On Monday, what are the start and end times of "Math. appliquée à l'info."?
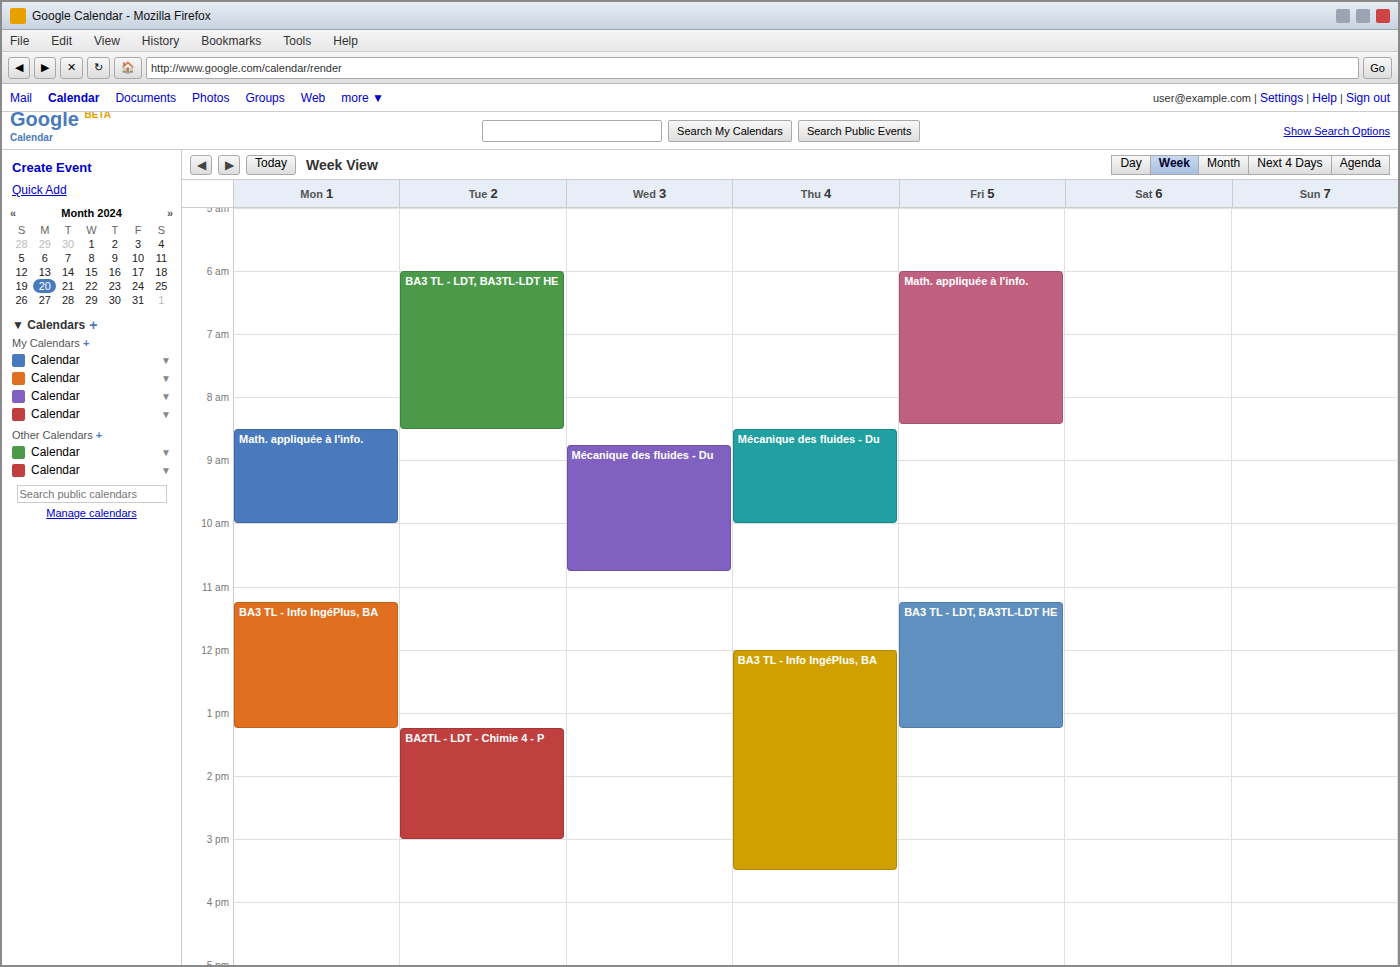
8:30 AM to 10:00 AM